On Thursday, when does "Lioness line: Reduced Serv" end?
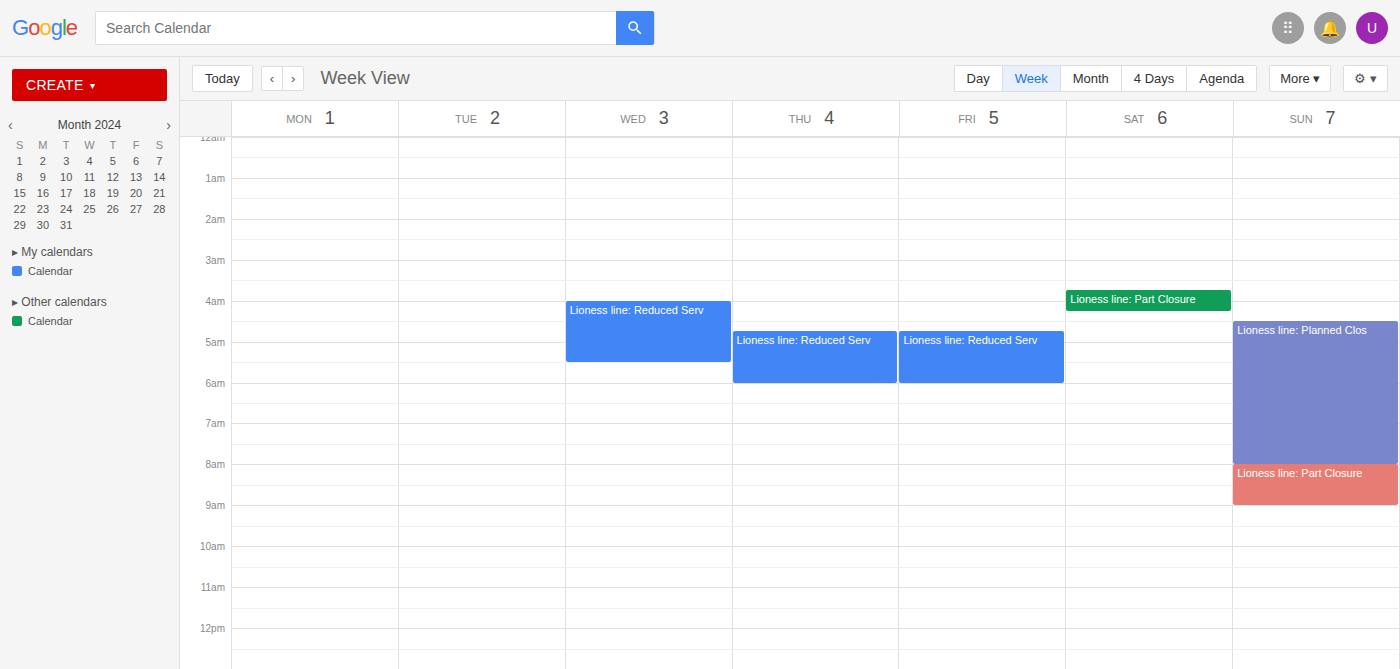
6:00 AM